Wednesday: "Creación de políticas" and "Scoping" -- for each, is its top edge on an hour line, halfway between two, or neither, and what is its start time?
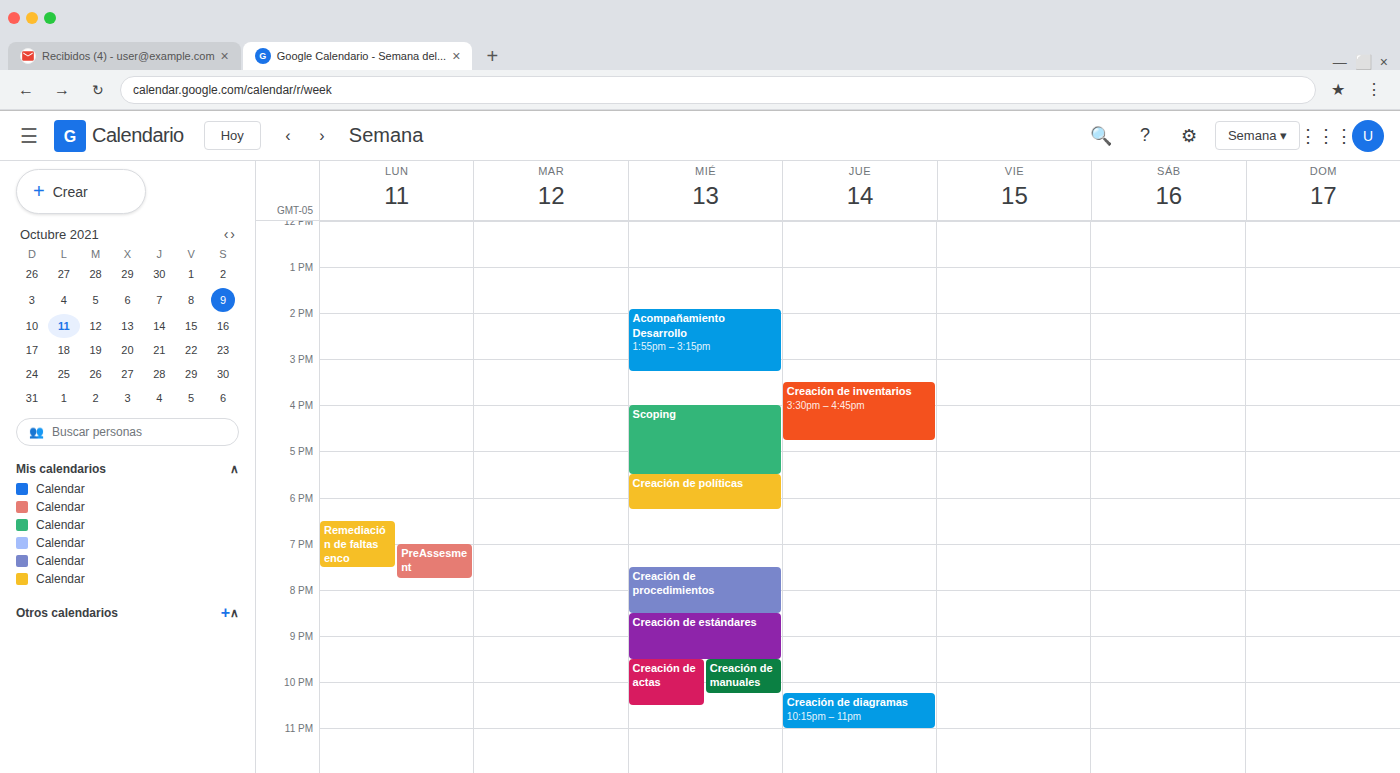
"Creación de políticas": 17:30, halfway between the 17:00 and 18:00 lines. "Scoping": 16:00, exactly on the 16:00 line.